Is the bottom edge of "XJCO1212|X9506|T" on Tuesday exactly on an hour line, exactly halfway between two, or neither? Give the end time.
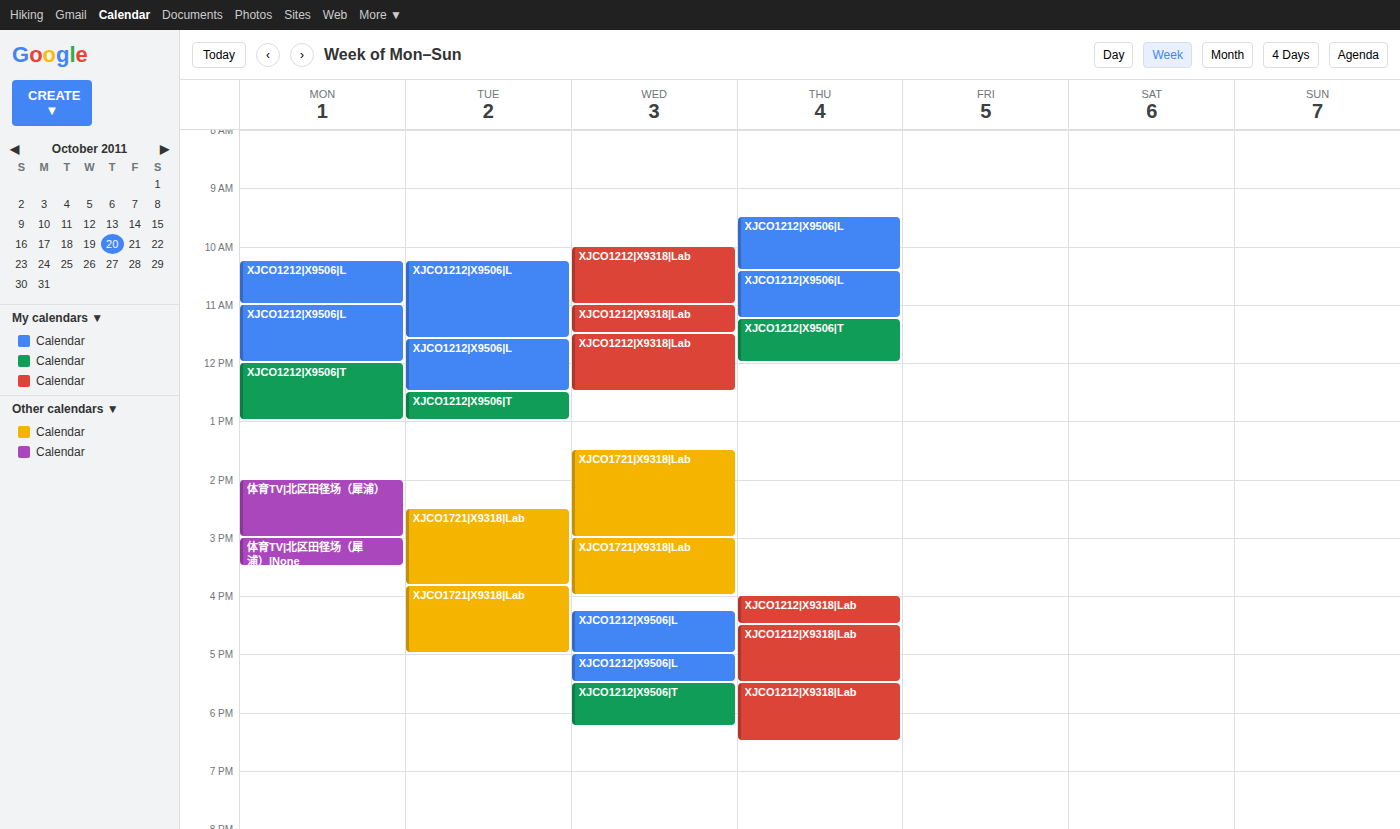
1:00 PM -- exactly on the 1 PM line.